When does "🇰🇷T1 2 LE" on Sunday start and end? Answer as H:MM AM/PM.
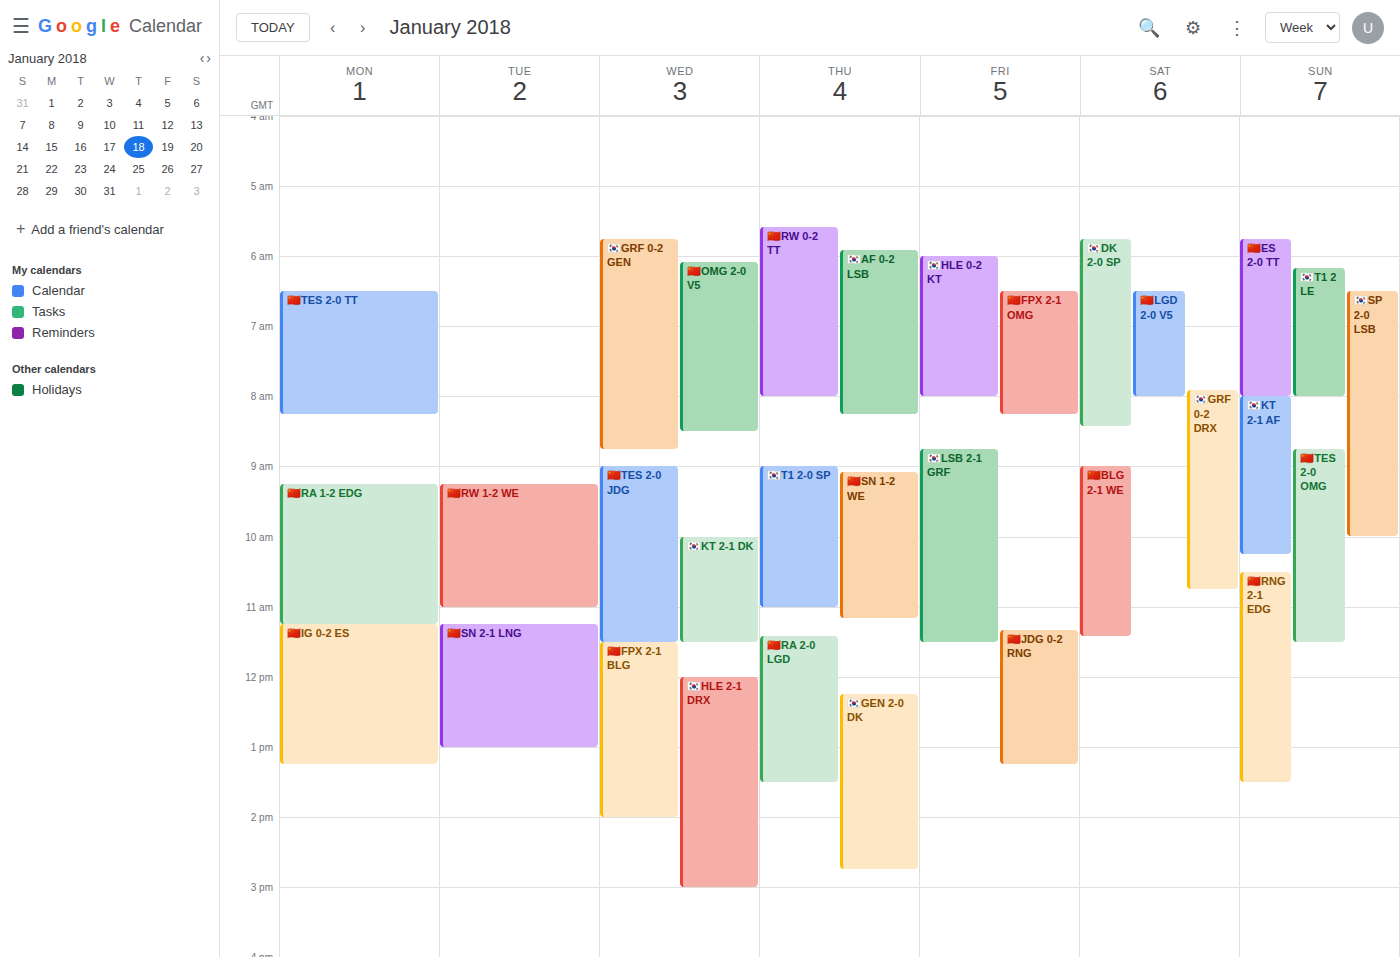
6:10 AM to 8:00 AM